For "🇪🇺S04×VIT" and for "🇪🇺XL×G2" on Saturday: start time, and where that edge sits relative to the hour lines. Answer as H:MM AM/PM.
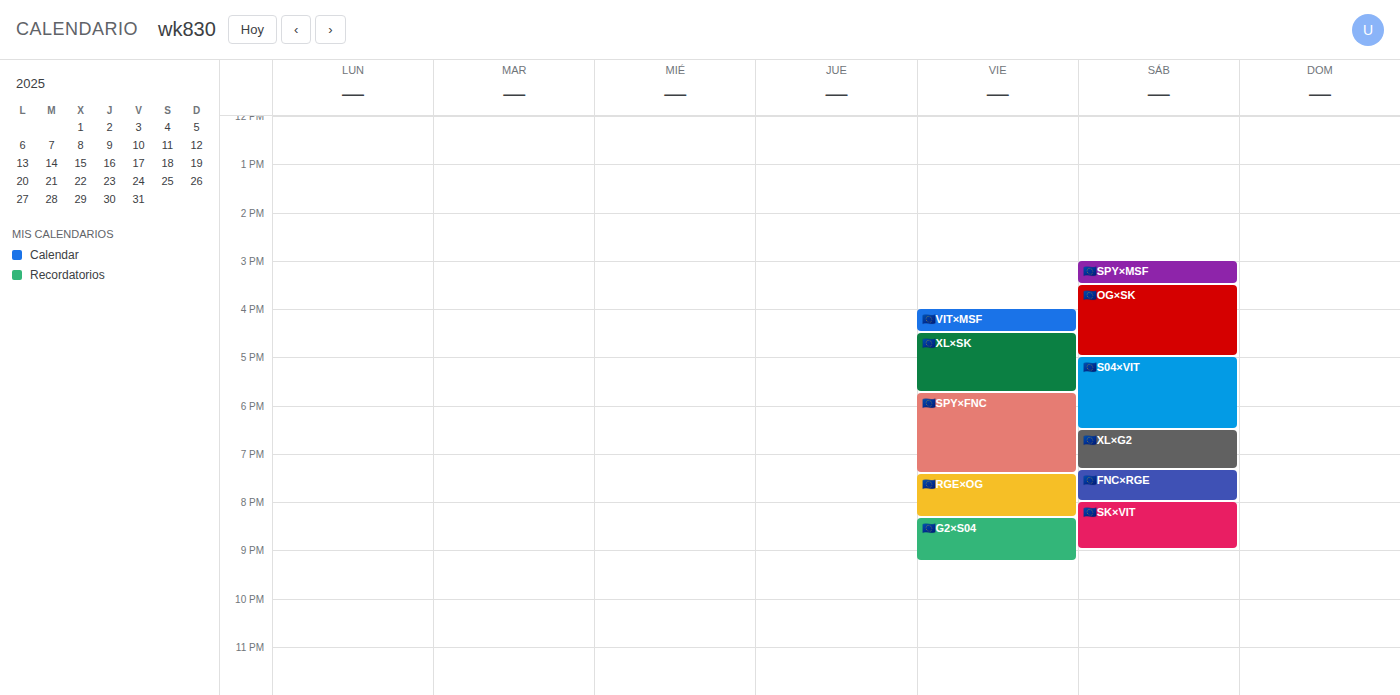
"🇪🇺S04×VIT": 5:00 PM, exactly on the 5 PM line. "🇪🇺XL×G2": 6:30 PM, halfway between the 6 PM and 7 PM lines.